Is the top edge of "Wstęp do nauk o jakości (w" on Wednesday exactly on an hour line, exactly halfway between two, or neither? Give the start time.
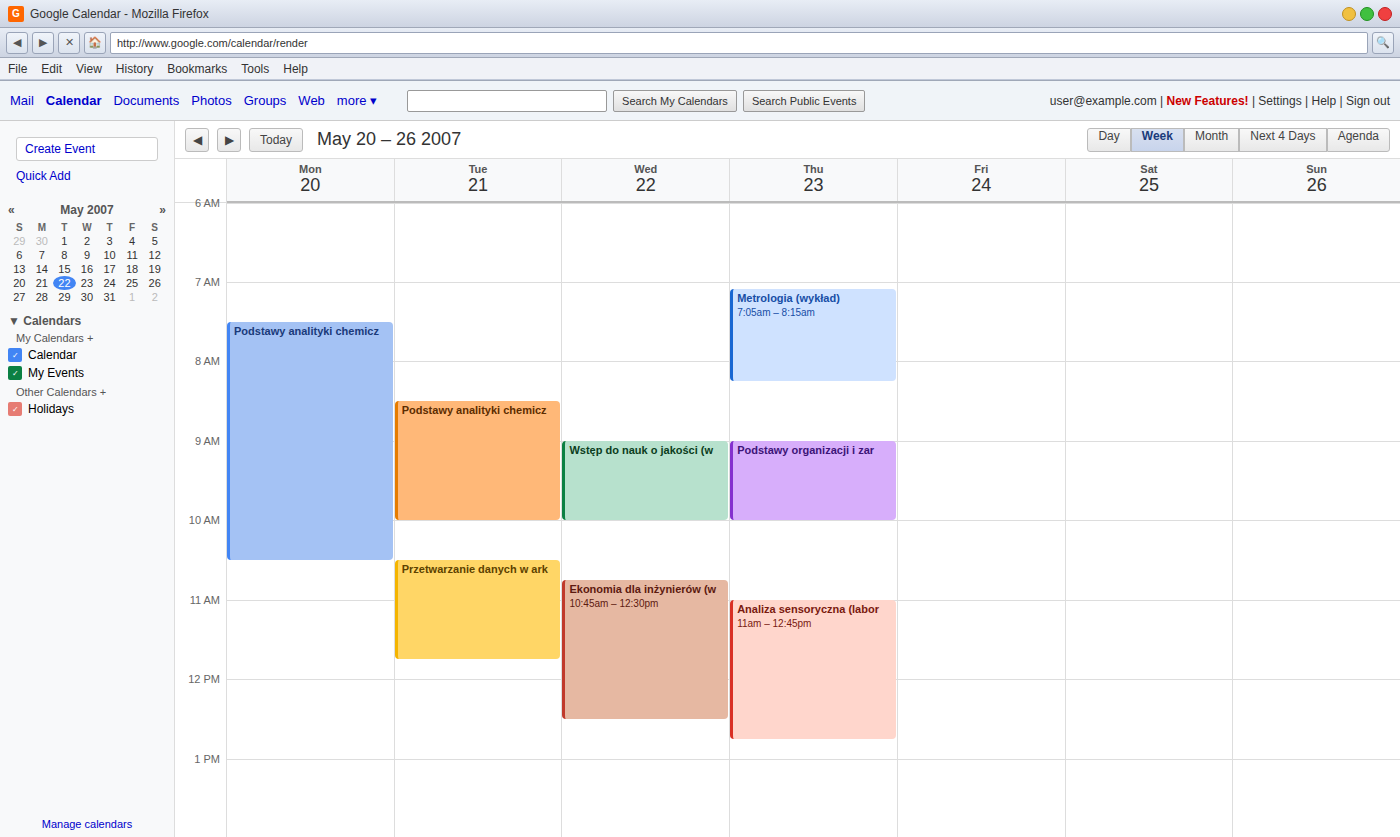
9:00 AM -- exactly on the 9 AM line.